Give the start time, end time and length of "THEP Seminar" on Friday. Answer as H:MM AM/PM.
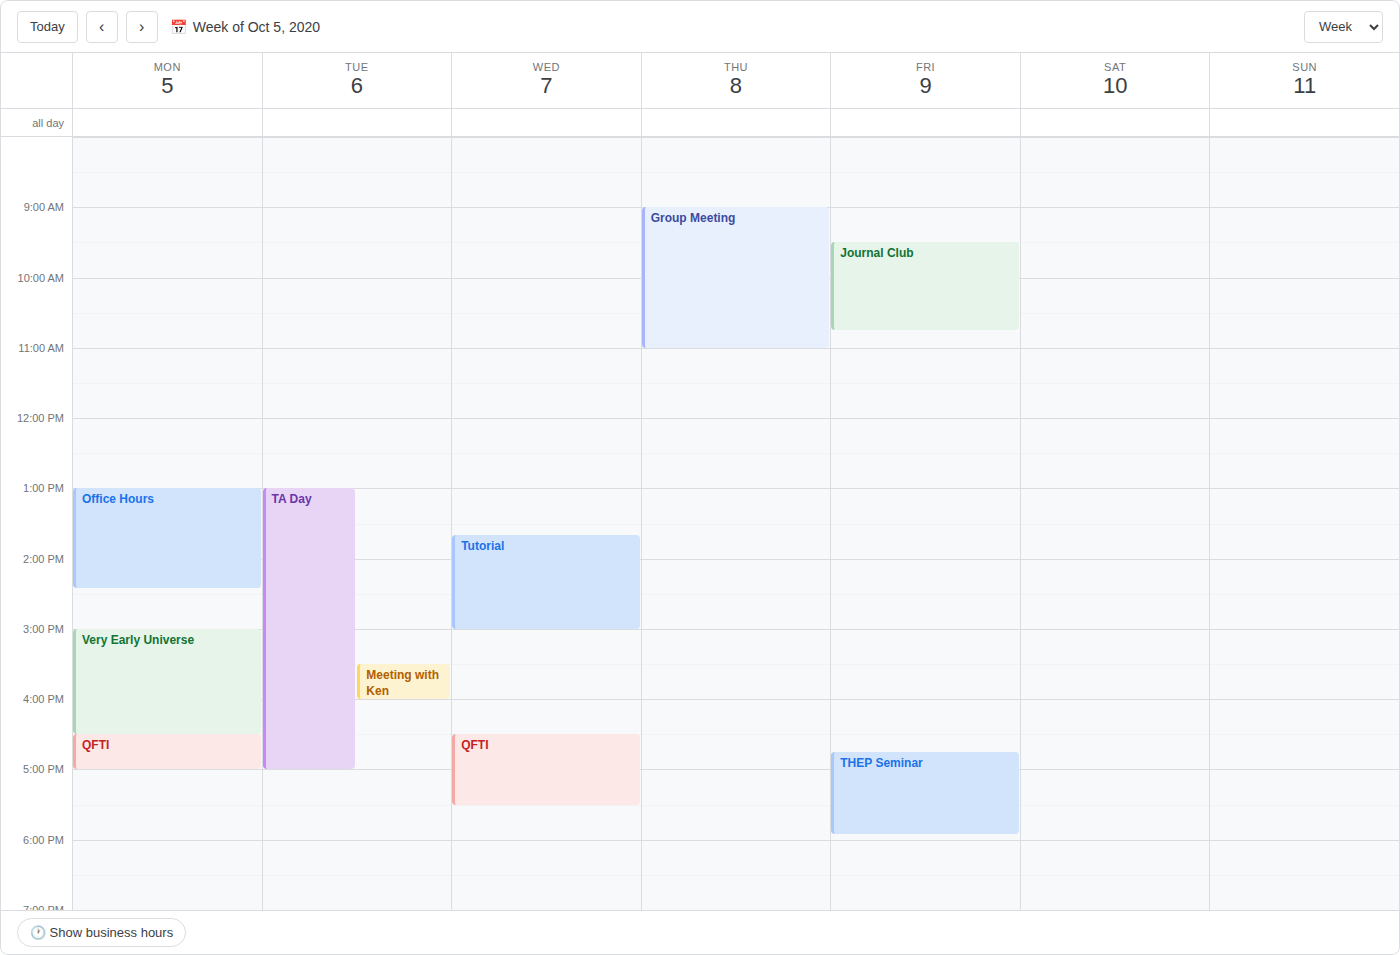
4:45 PM to 5:55 PM, 1 hour 10 minutes